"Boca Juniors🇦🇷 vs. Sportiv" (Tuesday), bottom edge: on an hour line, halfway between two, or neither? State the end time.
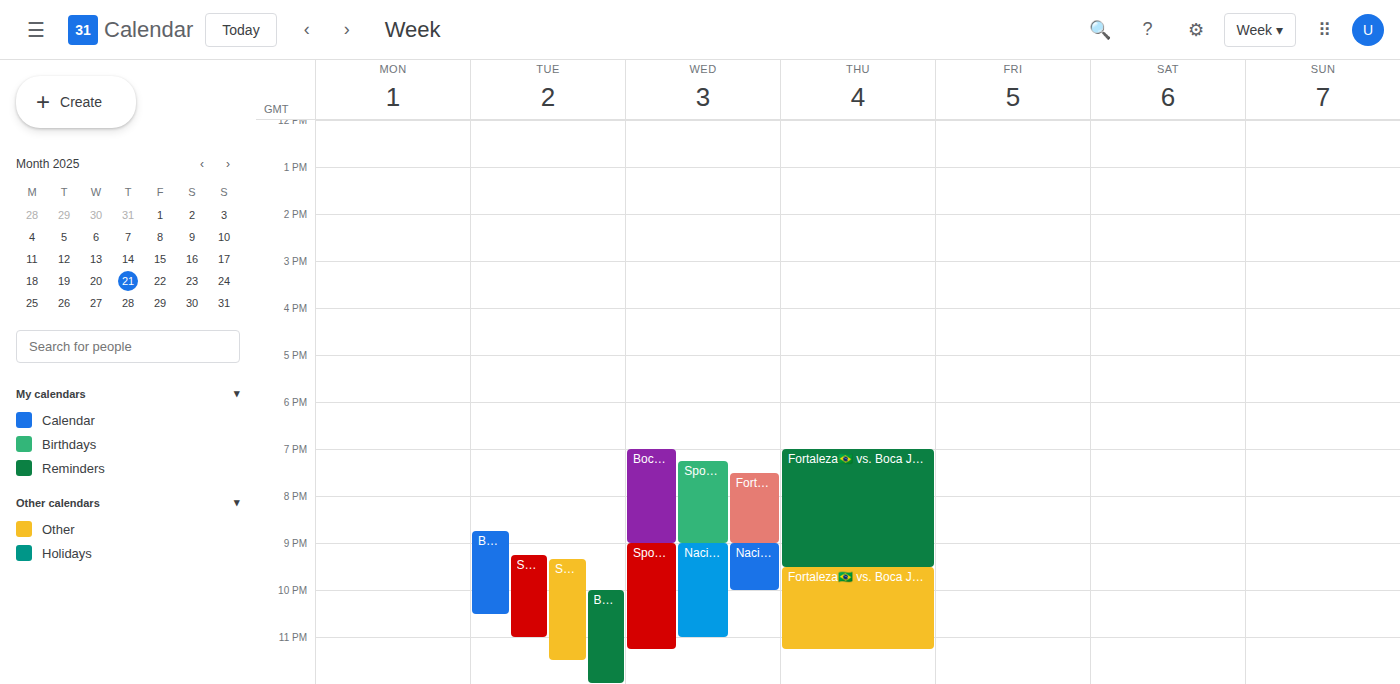
10:30 PM -- halfway between the 10 PM and 11 PM lines.